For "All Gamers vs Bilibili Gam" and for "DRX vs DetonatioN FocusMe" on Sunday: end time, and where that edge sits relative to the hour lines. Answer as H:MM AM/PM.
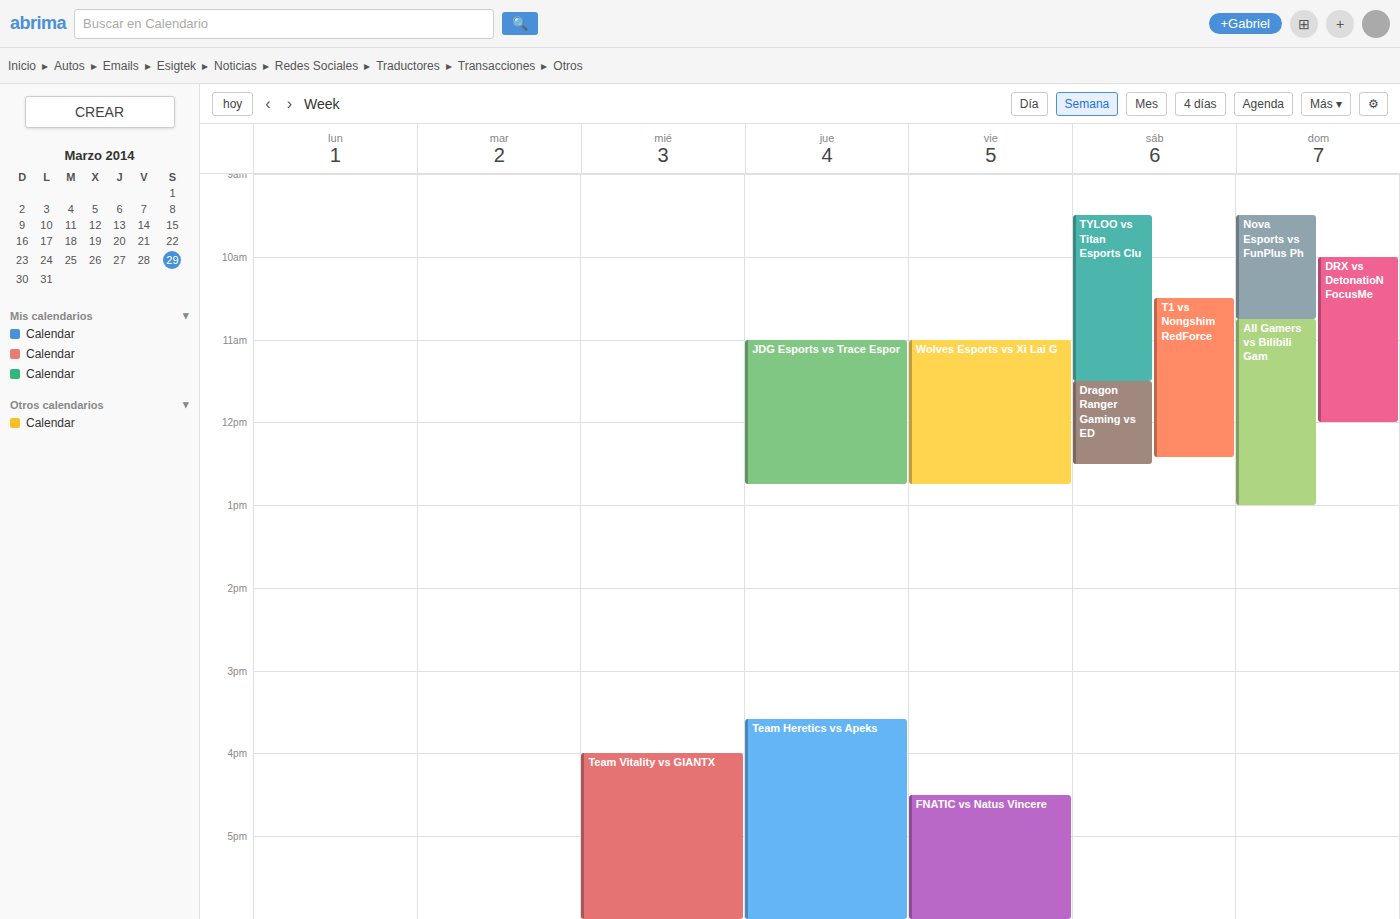
"All Gamers vs Bilibili Gam": 1:00 PM, exactly on the 1 PM line. "DRX vs DetonatioN FocusMe": 12:00 PM, exactly on the 12 PM line.